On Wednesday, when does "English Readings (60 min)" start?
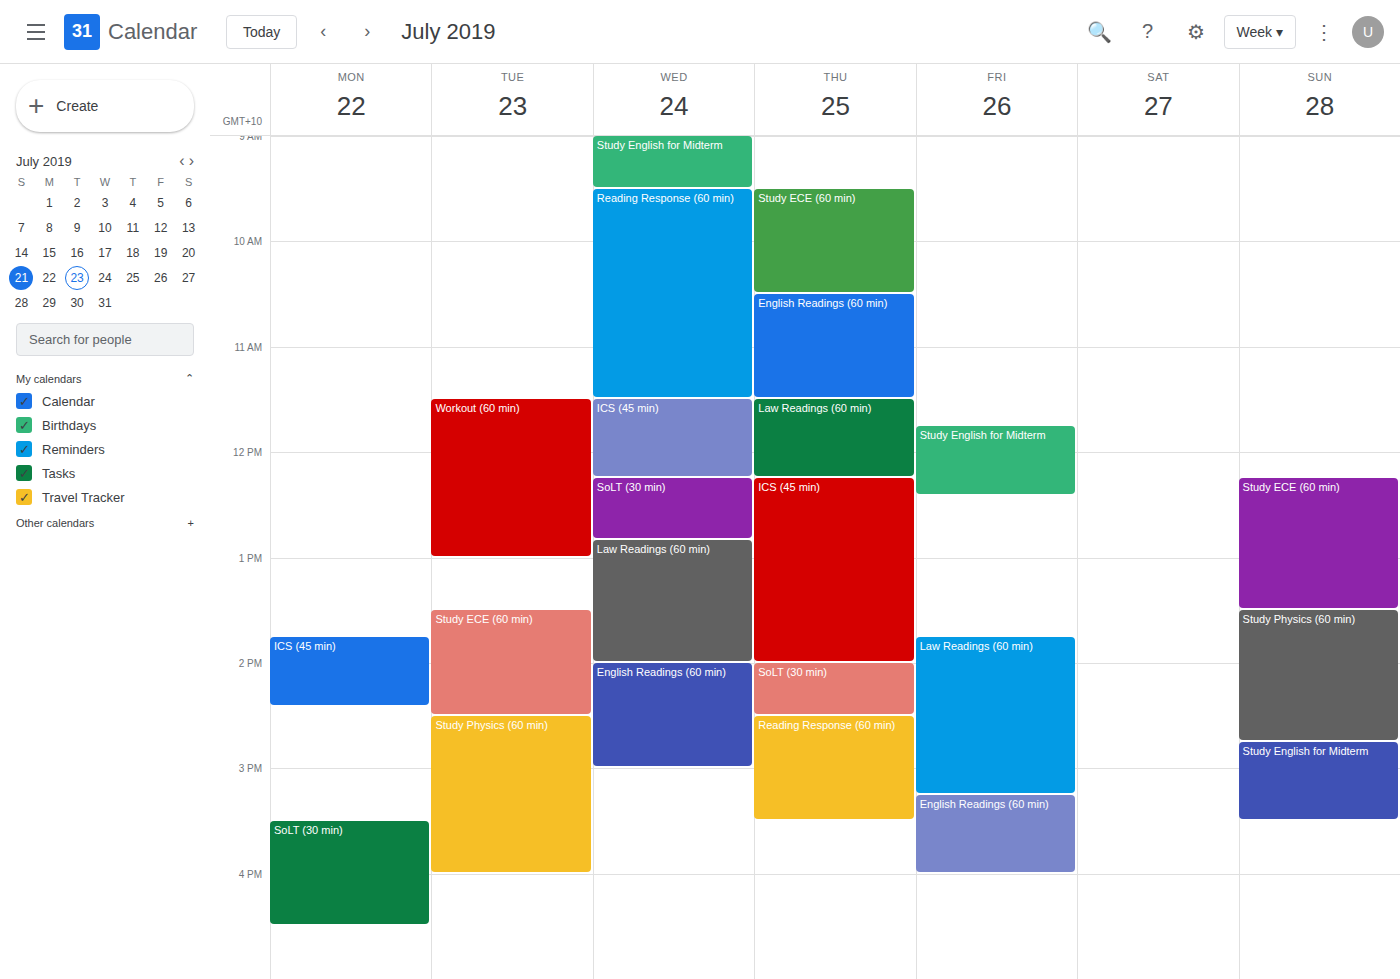
2:00 PM